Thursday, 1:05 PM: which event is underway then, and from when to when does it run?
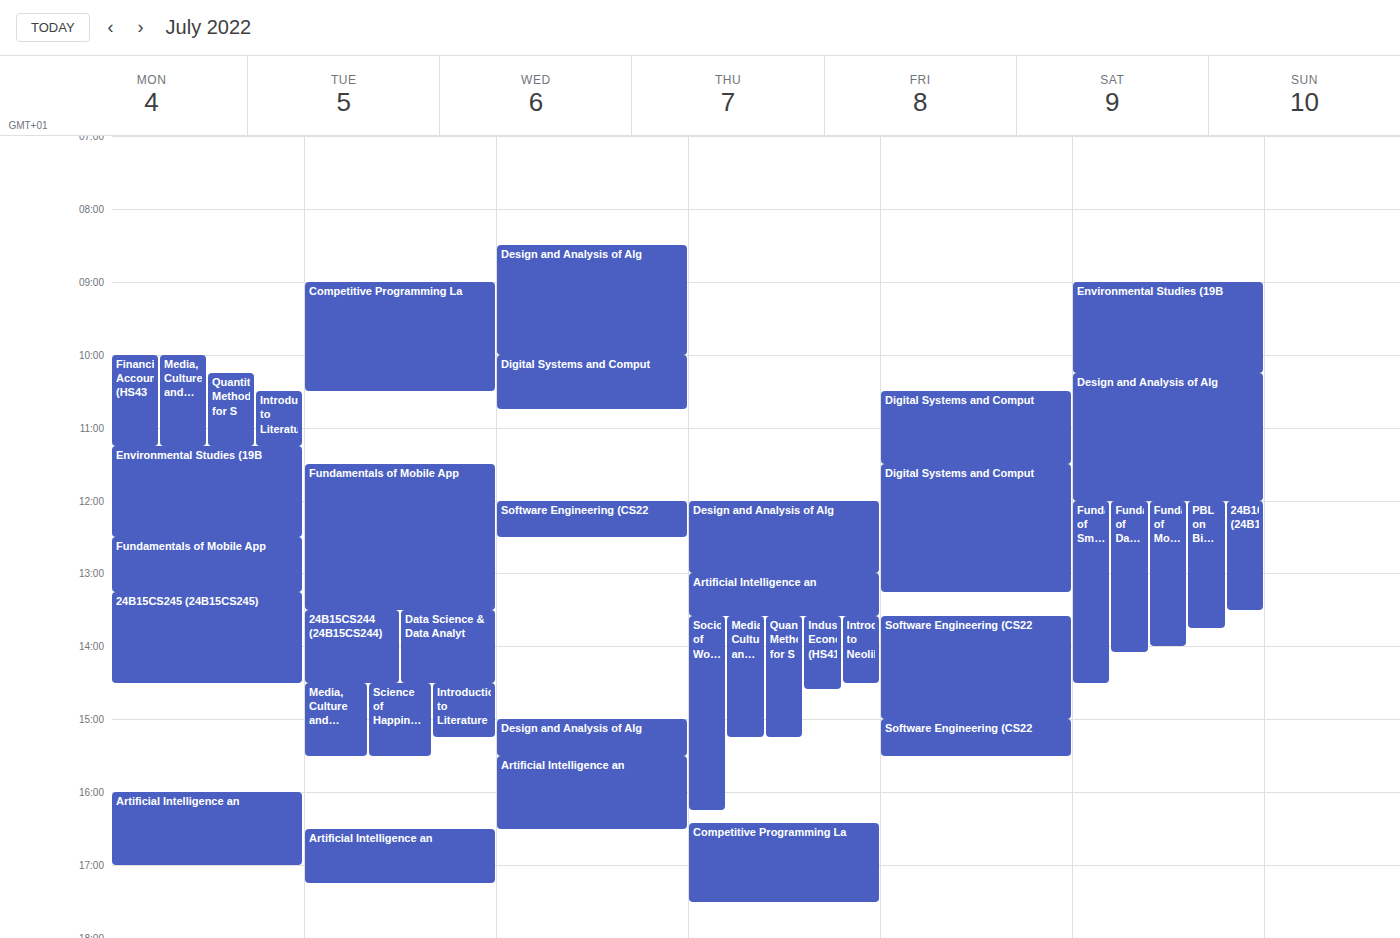
"Artificial Intelligence an", 1:00 PM to 1:35 PM